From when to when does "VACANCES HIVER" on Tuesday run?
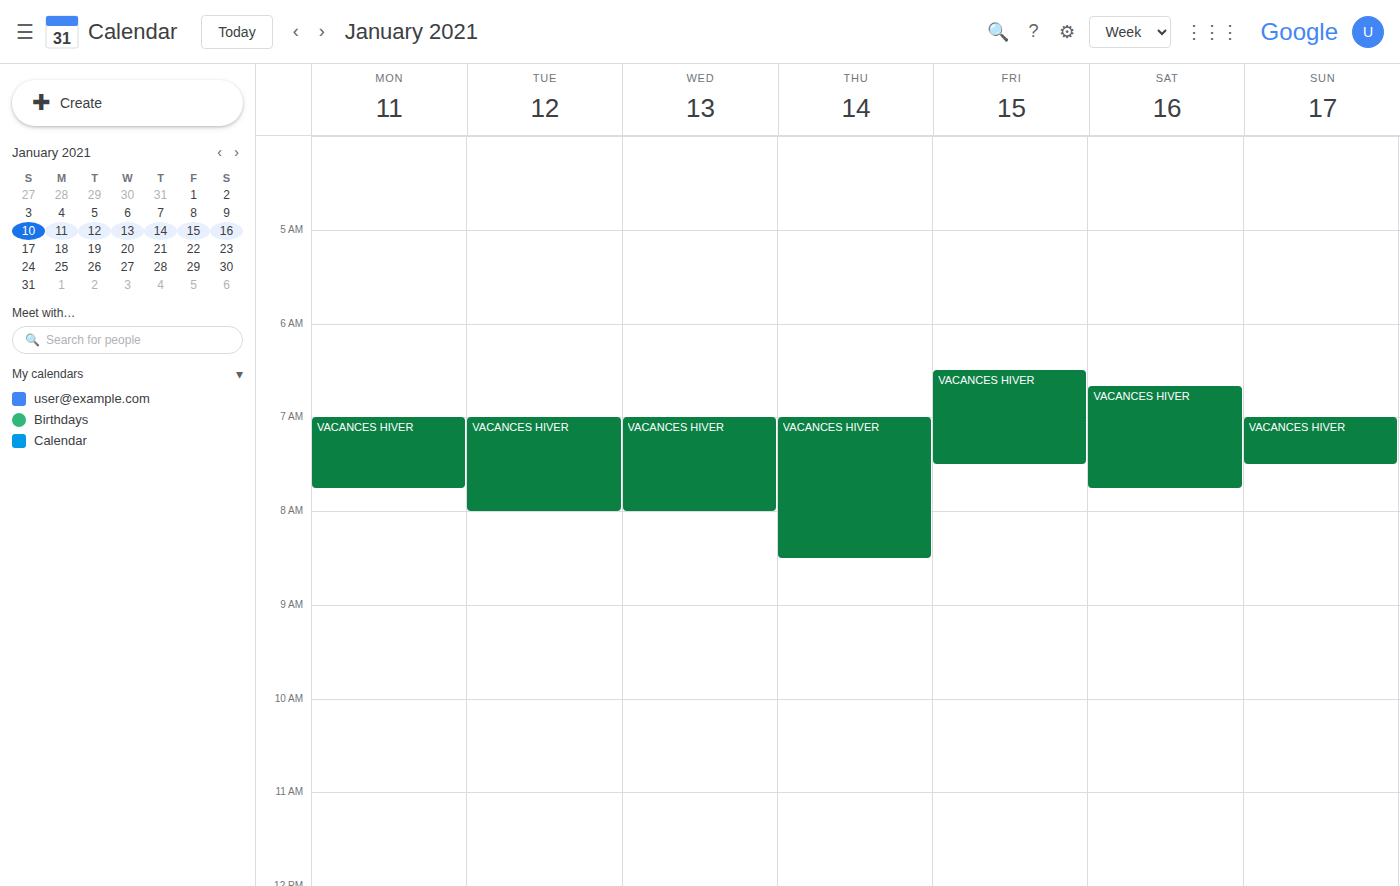
7:00 AM to 8:00 AM